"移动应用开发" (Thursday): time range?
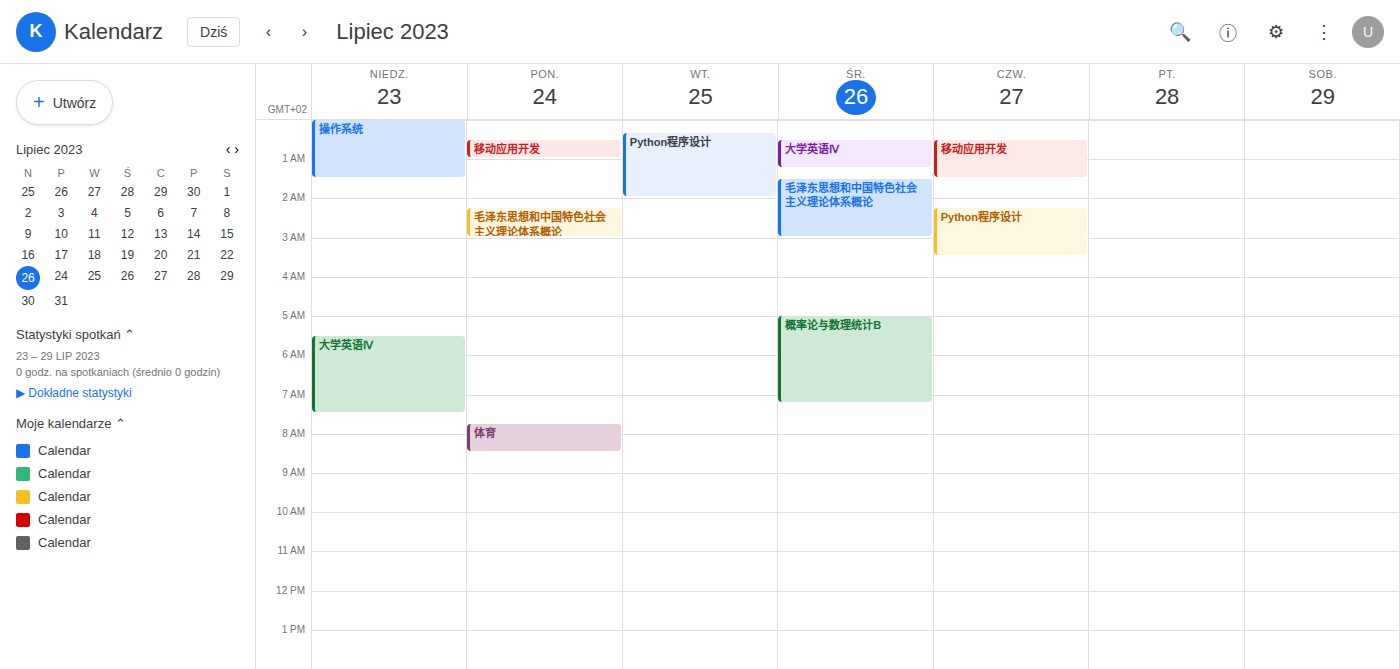
12:30 AM to 1:30 AM